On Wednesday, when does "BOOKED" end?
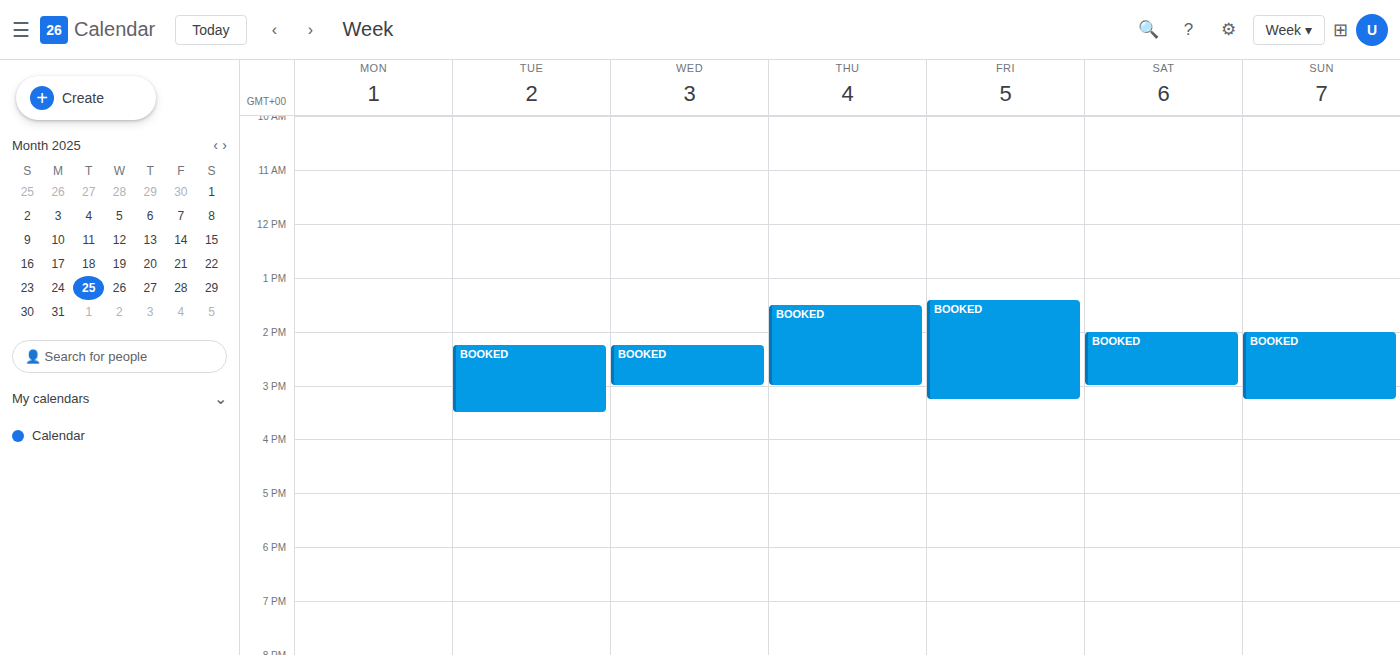
3:00 PM